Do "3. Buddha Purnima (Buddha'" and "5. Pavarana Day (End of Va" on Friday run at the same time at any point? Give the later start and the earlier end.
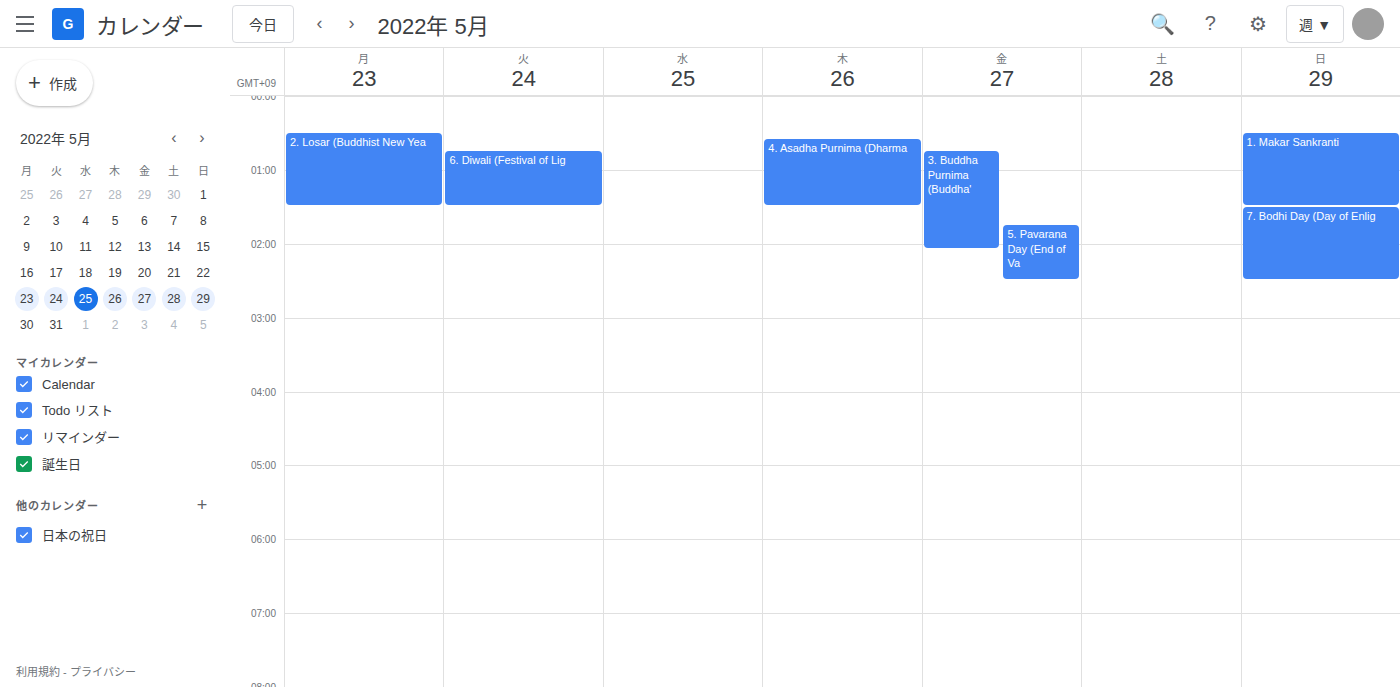
"5. Pavarana Day (End of Va" starts at 1:45 AM, before "3. Buddha Purnima (Buddha'" ends at 2:05 AM -- they overlap.